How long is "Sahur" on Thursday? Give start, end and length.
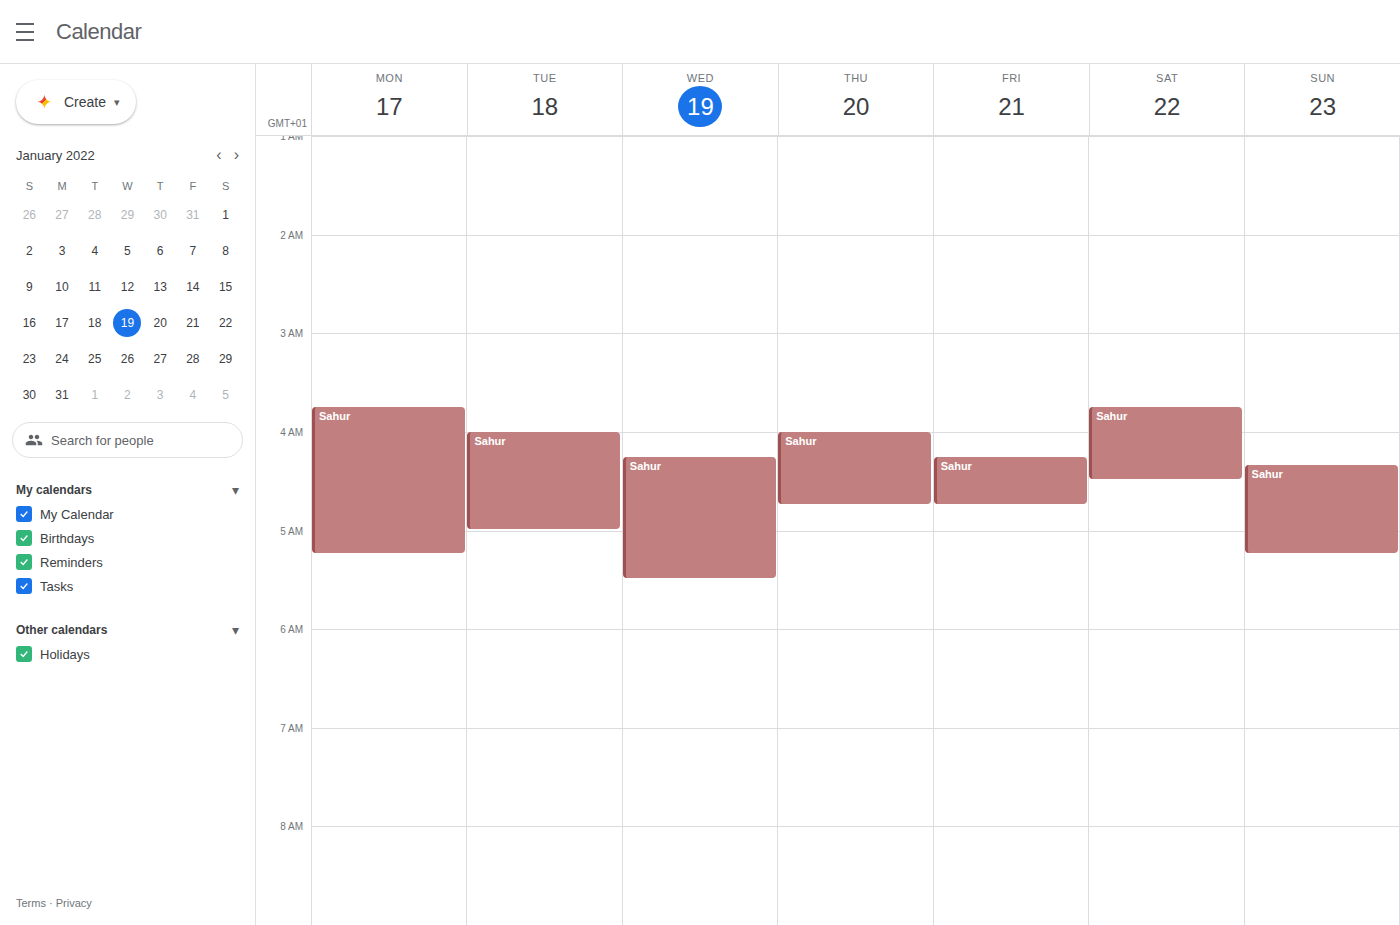
4:00 AM to 4:45 AM, 45 minutes